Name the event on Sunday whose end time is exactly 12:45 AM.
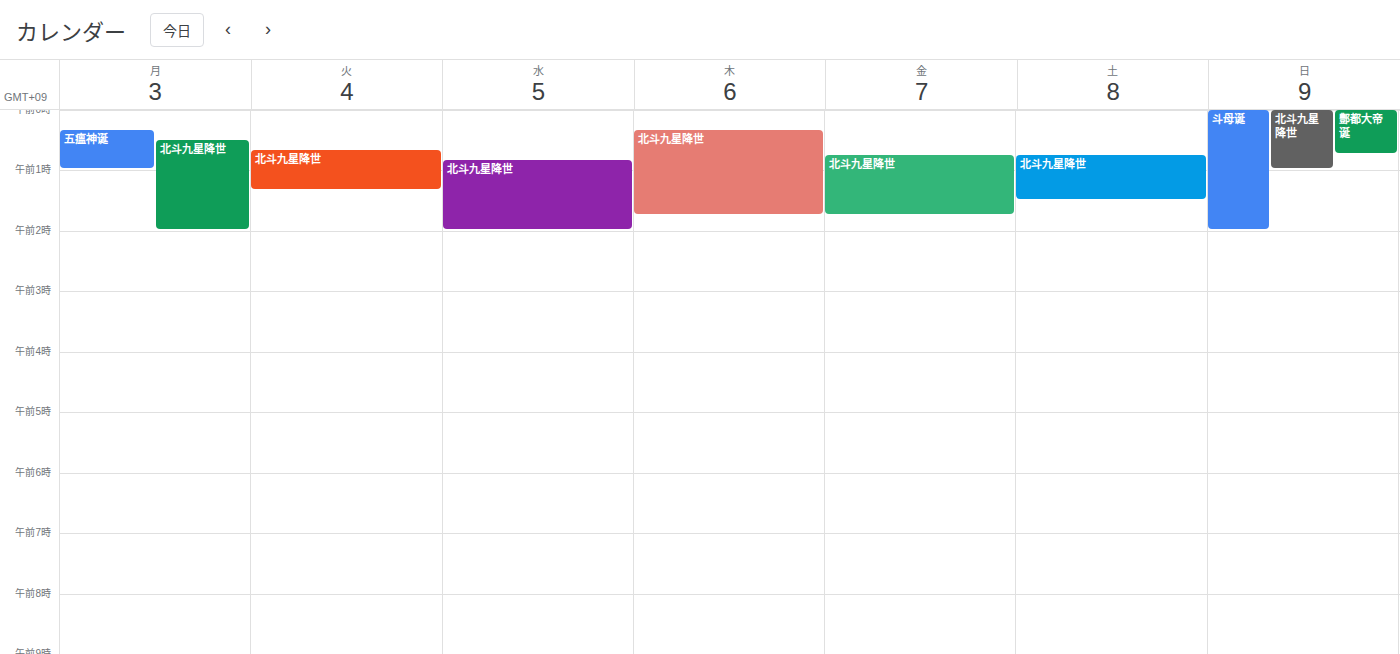
"鄷都大帝诞"